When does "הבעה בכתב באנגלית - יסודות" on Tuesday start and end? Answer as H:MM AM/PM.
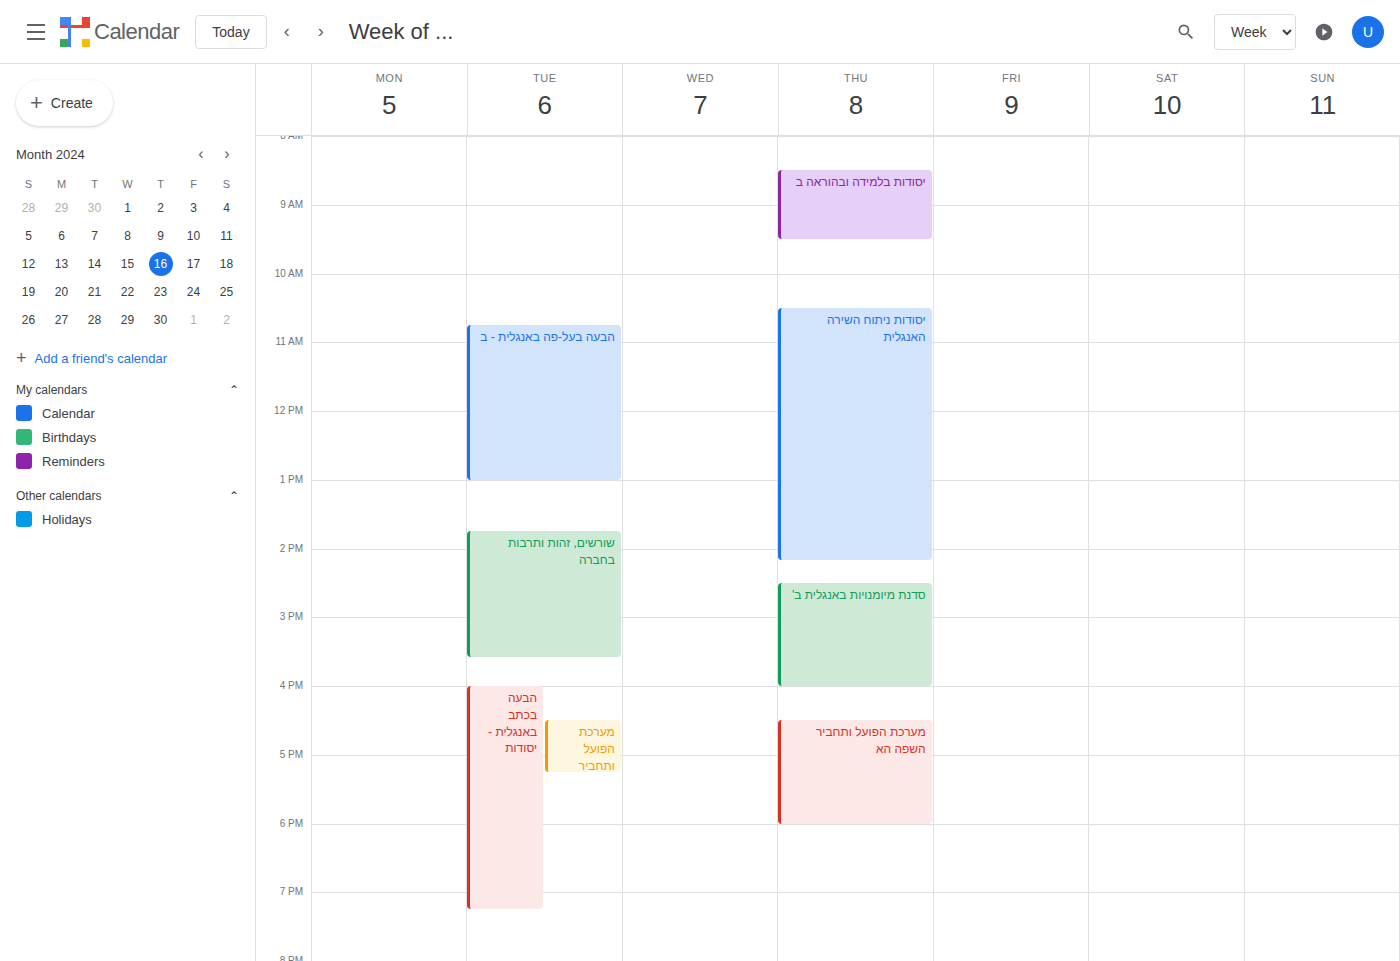
4:00 PM to 7:15 PM